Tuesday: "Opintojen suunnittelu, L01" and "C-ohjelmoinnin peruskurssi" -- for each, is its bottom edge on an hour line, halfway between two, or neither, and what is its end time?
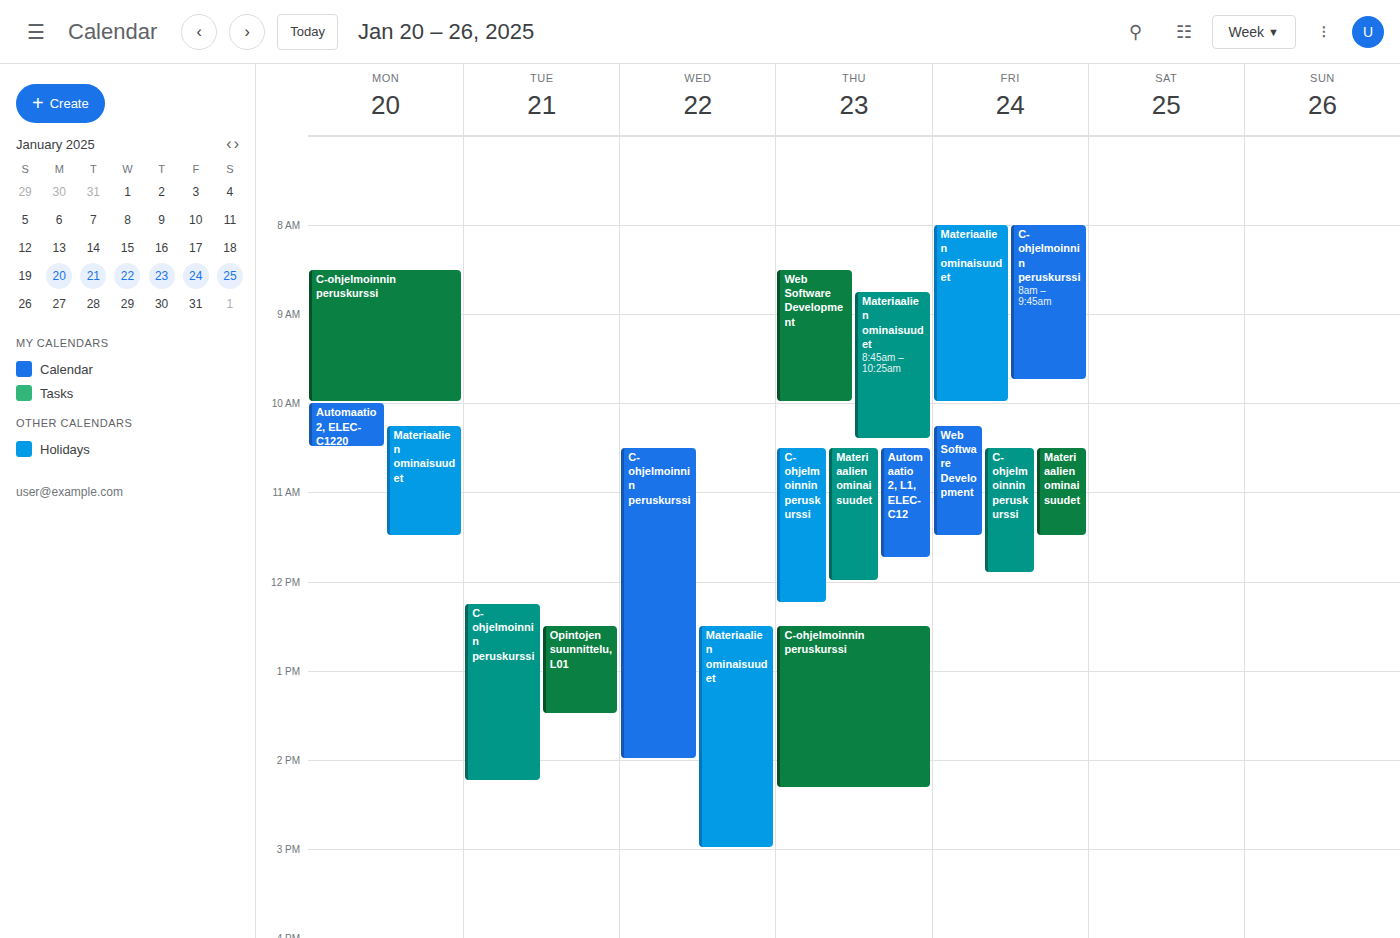
"Opintojen suunnittelu, L01": 1:30 PM, halfway between the 1 PM and 2 PM lines. "C-ohjelmoinnin peruskurssi": 2:15 PM, neither: a quarter of the way from the 2 PM line to the 3 PM line.